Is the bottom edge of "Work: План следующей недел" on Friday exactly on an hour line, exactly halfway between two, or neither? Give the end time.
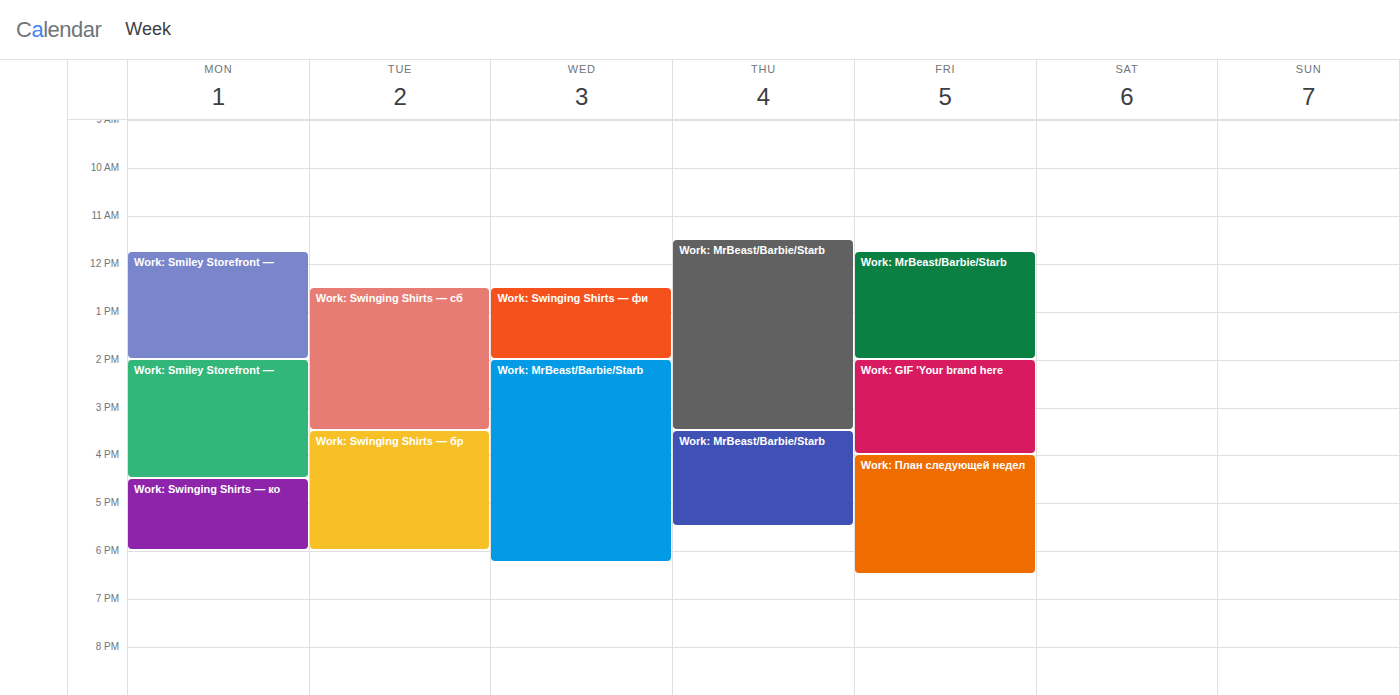
6:30 PM -- halfway between the 6 PM and 7 PM lines.